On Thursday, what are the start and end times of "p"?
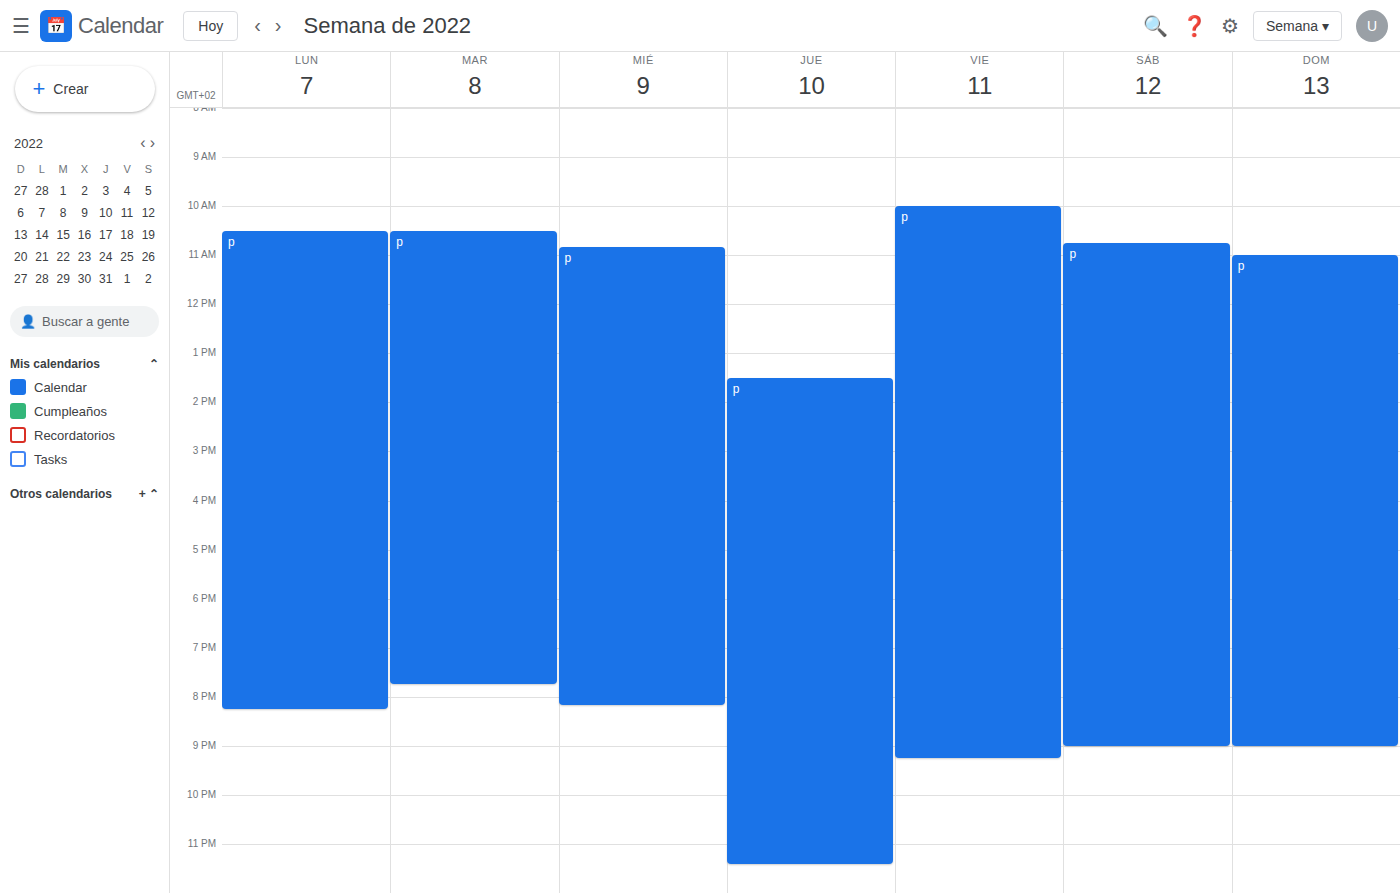
1:30 PM to 11:25 PM